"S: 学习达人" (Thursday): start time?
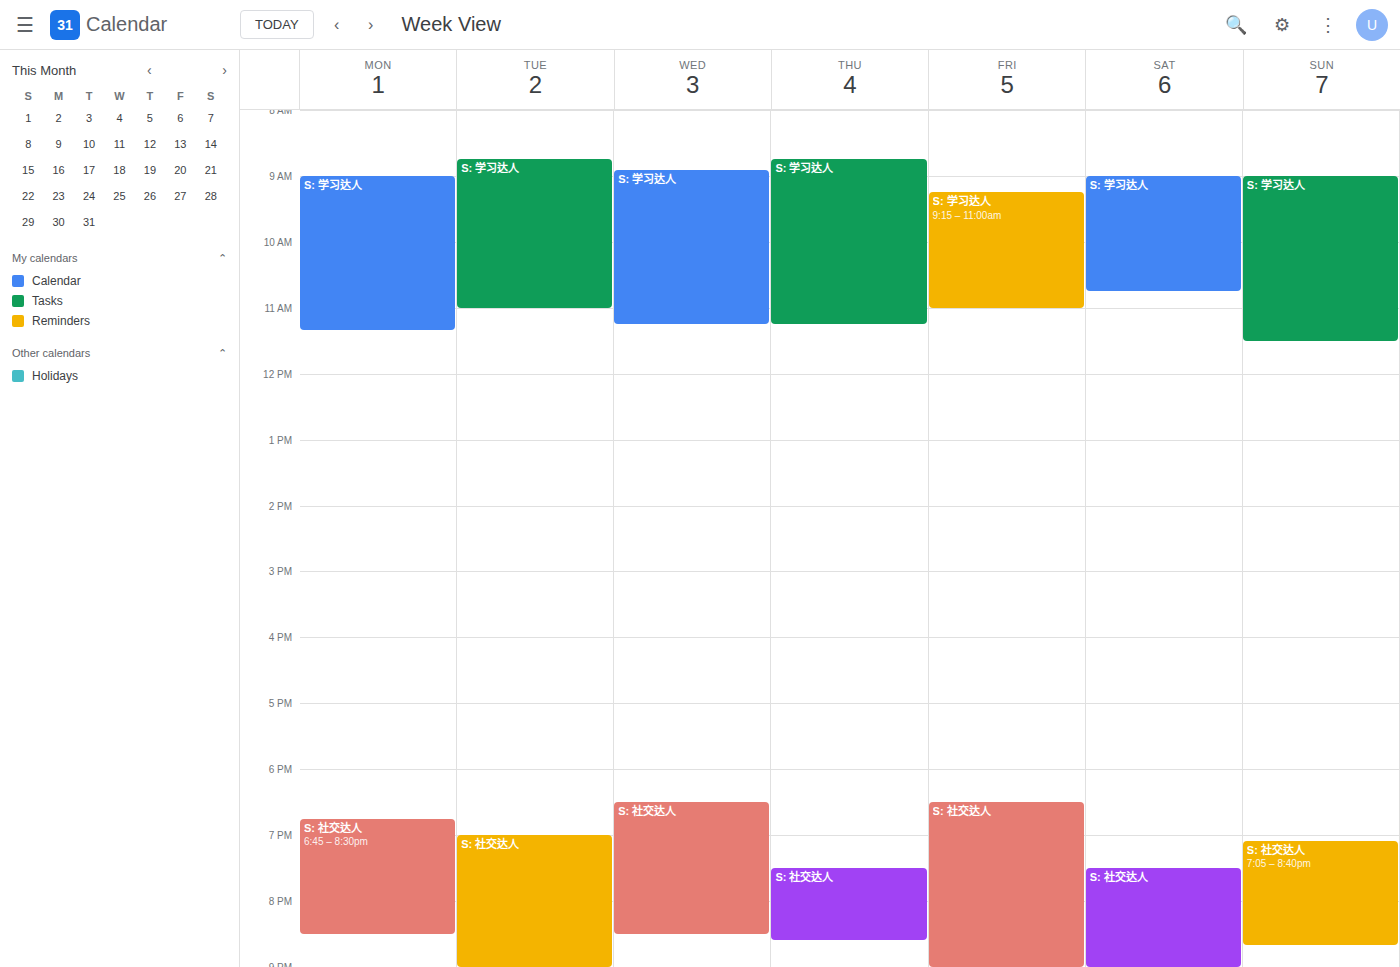
8:45 AM